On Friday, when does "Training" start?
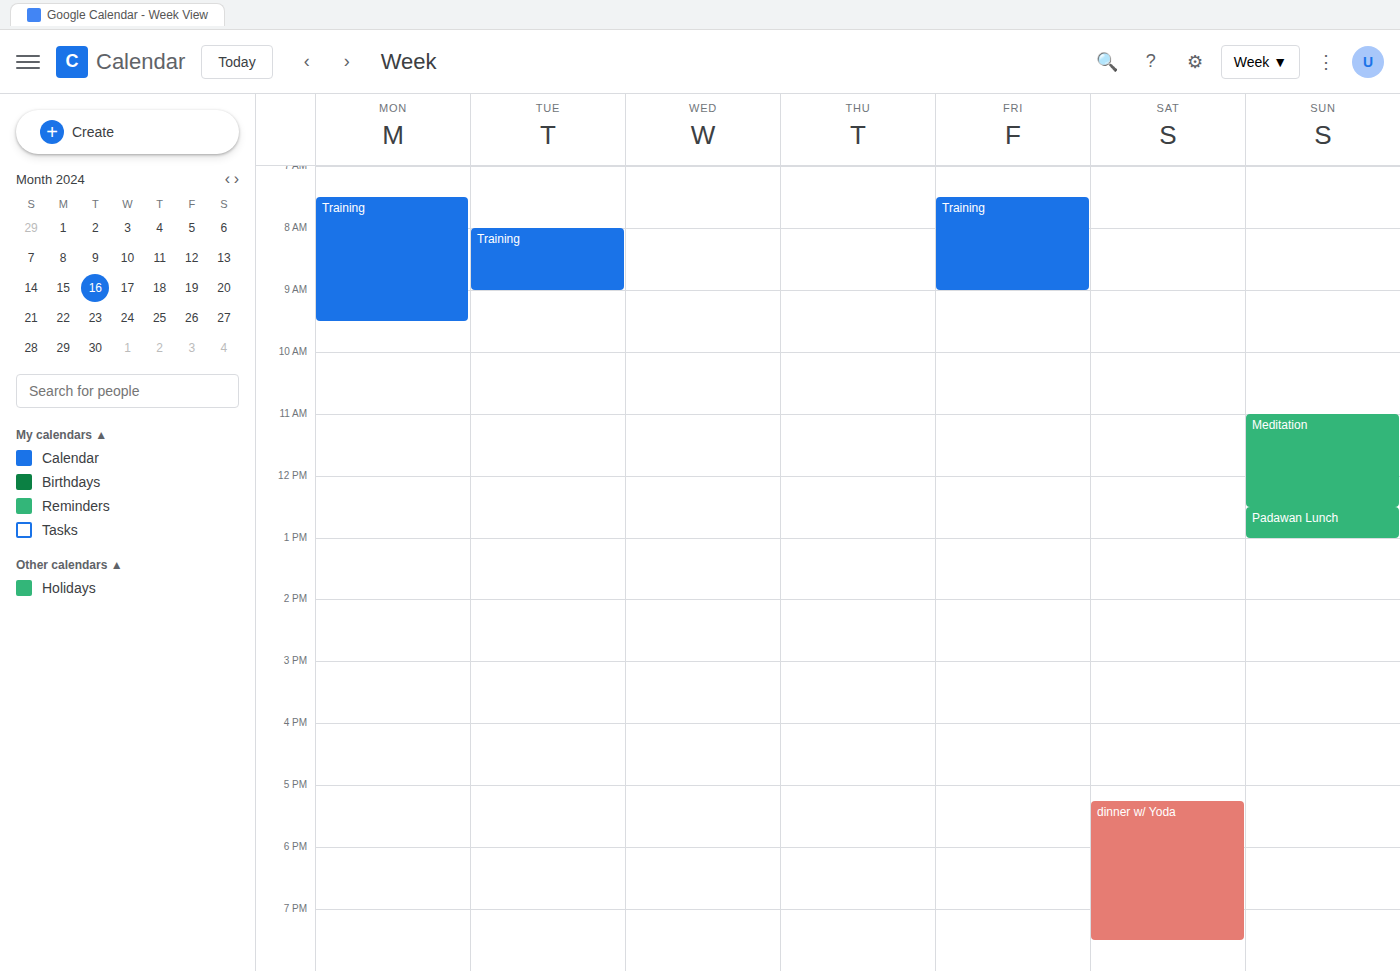
07:30